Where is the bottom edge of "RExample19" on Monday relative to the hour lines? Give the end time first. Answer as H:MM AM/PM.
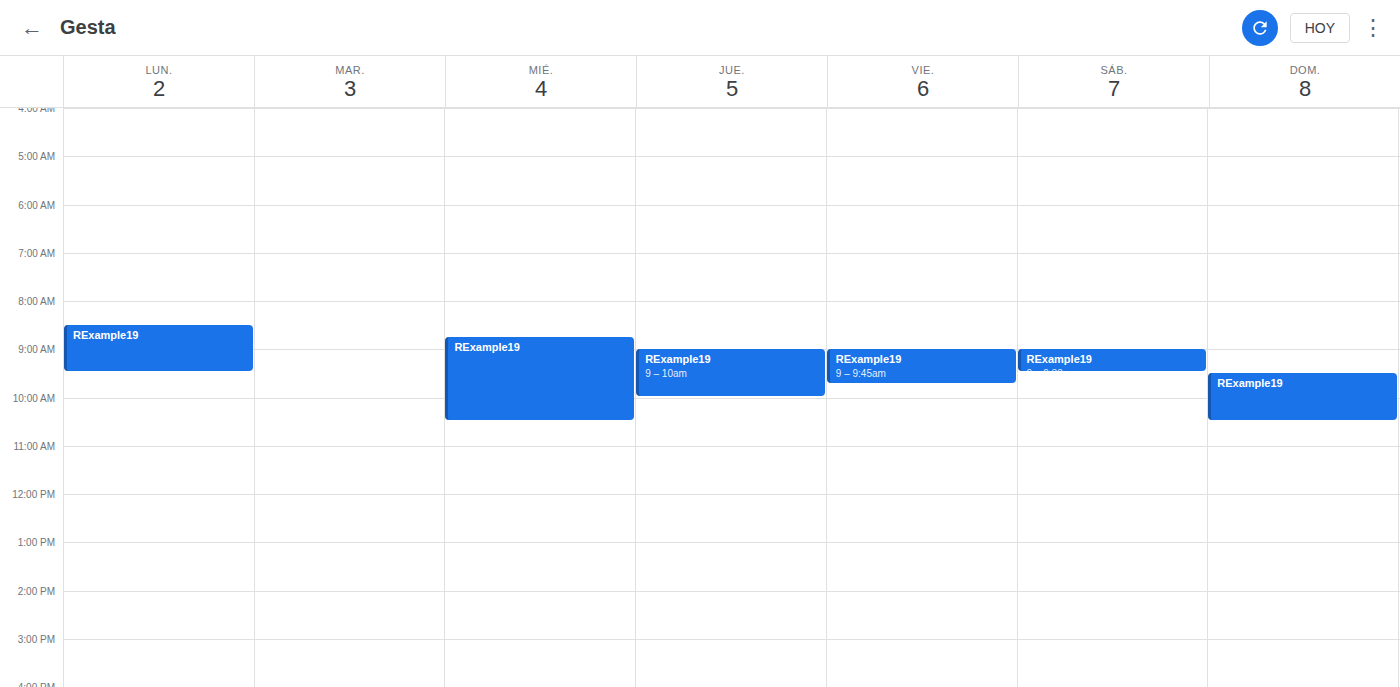
9:30 AM -- halfway between the 9 AM and 10 AM lines.